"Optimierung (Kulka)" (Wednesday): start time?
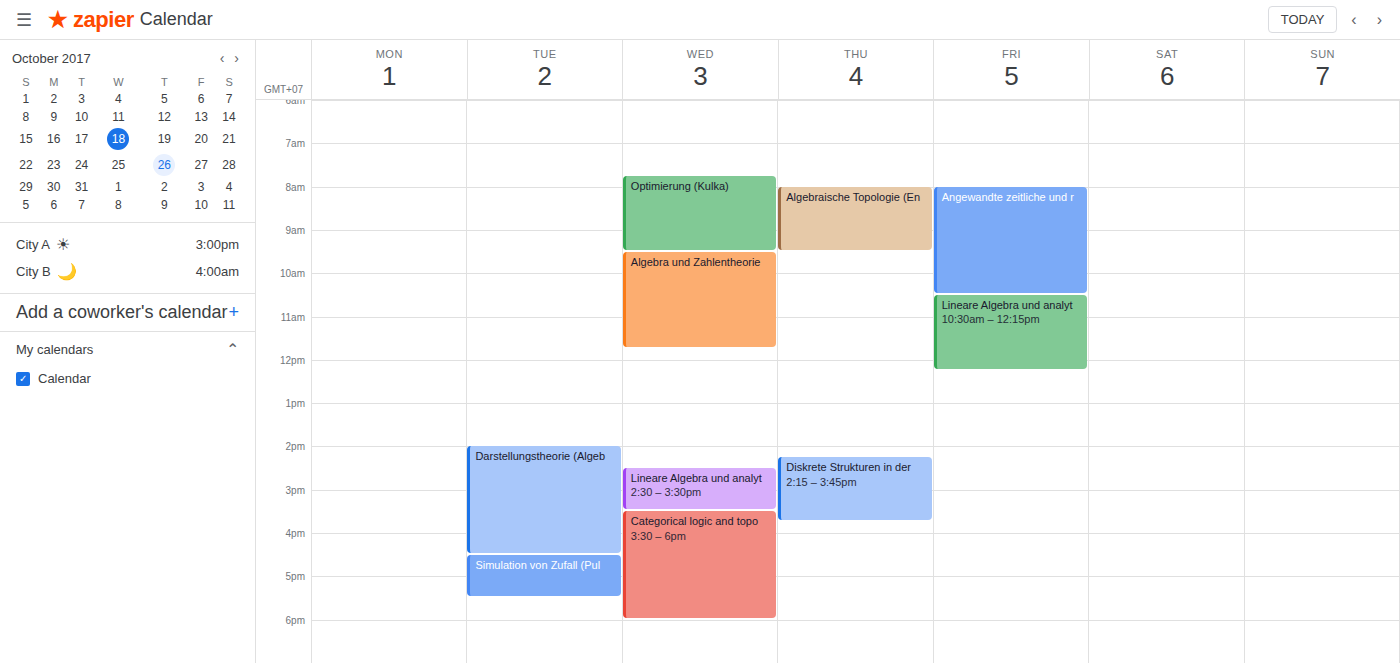
07:45